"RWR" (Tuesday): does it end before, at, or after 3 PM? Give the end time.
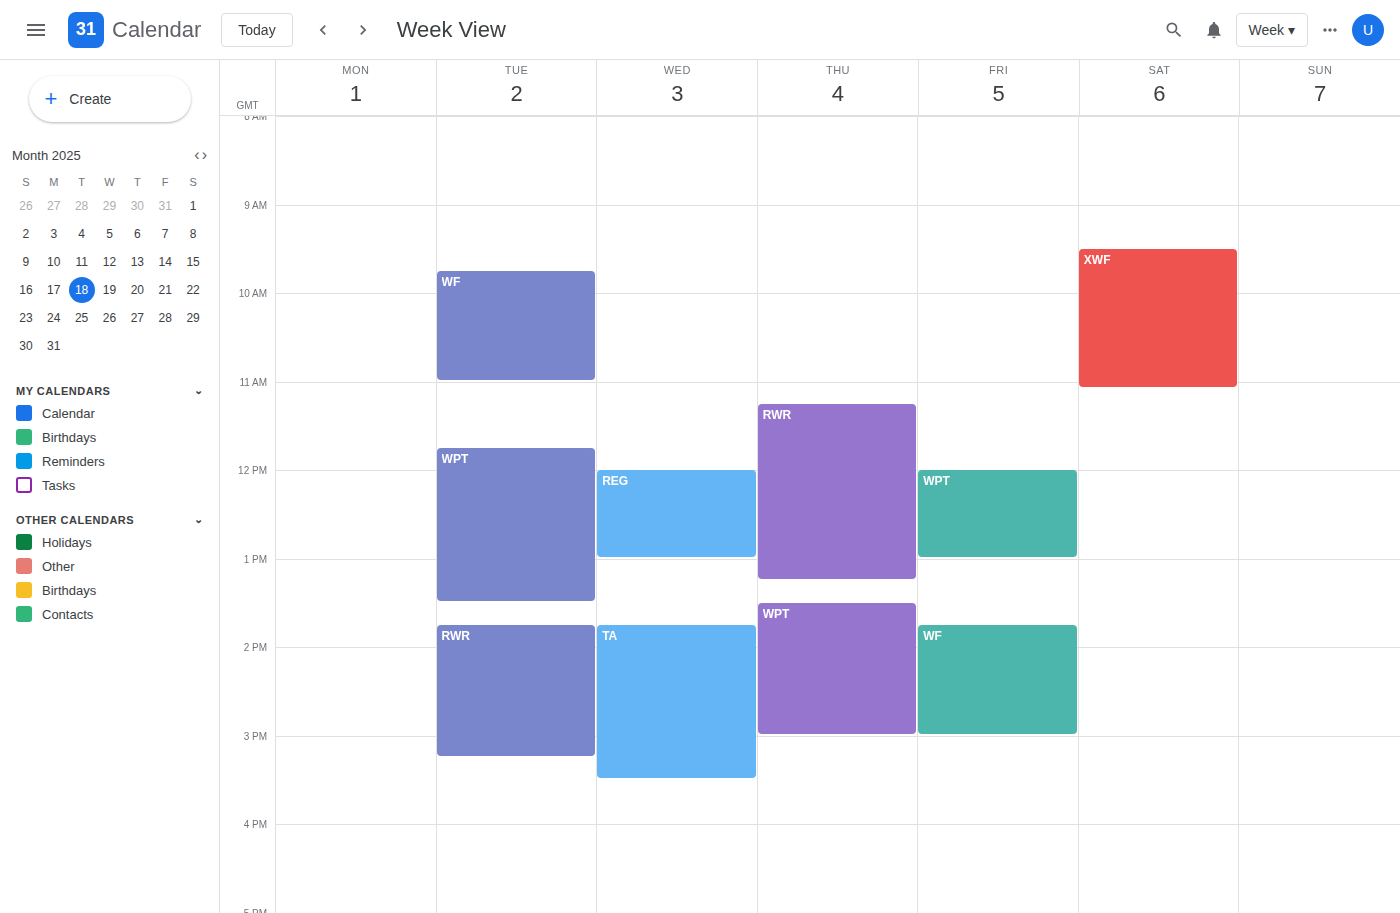
3:15 PM -- after 3 PM, 15 minutes below the 3 PM line.